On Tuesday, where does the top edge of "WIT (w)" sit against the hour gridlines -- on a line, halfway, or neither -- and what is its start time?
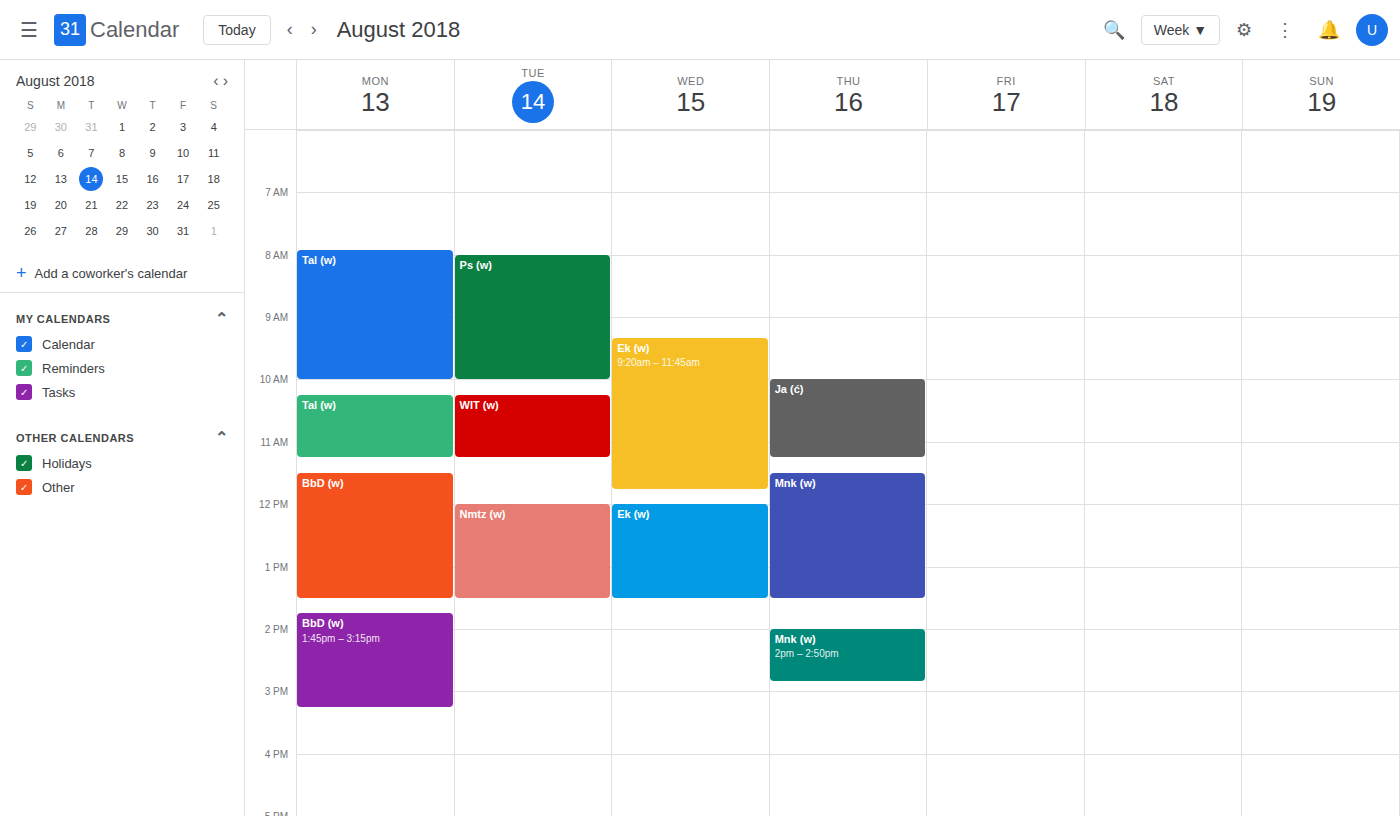
10:15 -- neither: a quarter of the way from the 10:00 line to the 11:00 line.